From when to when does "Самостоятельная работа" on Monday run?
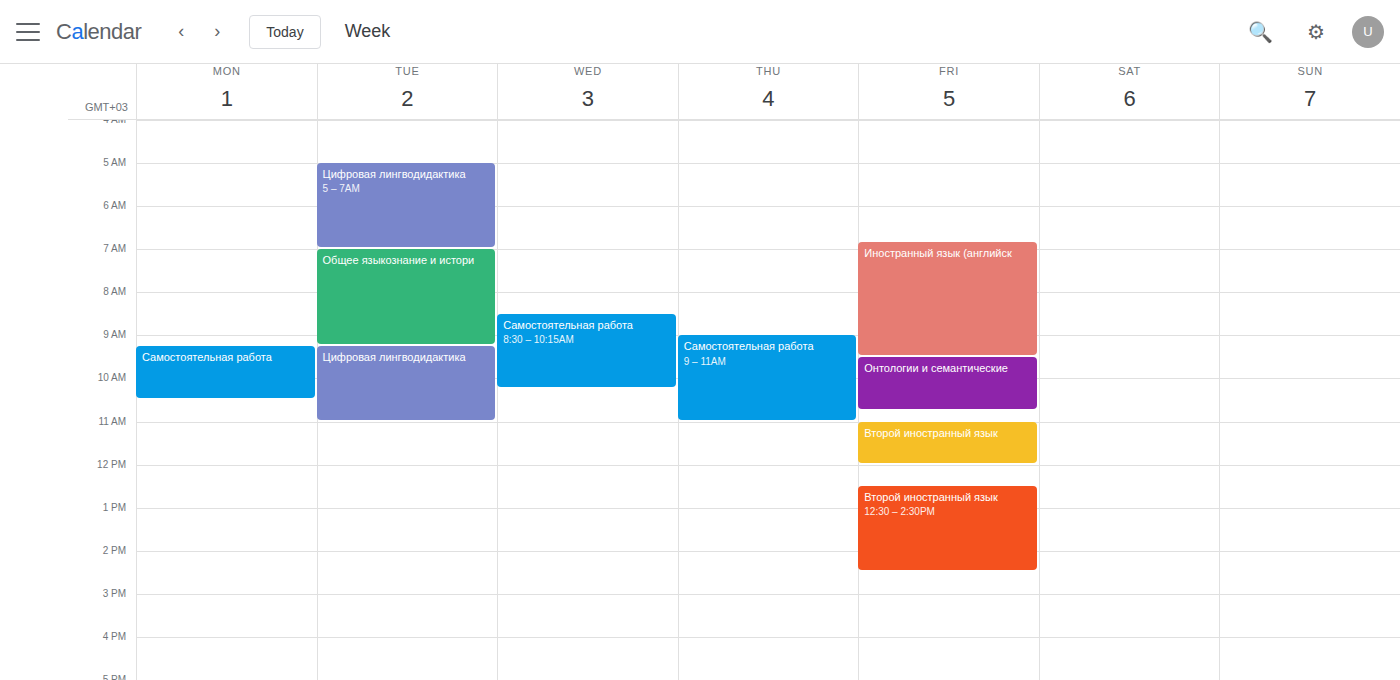
9:15 AM to 10:30 AM